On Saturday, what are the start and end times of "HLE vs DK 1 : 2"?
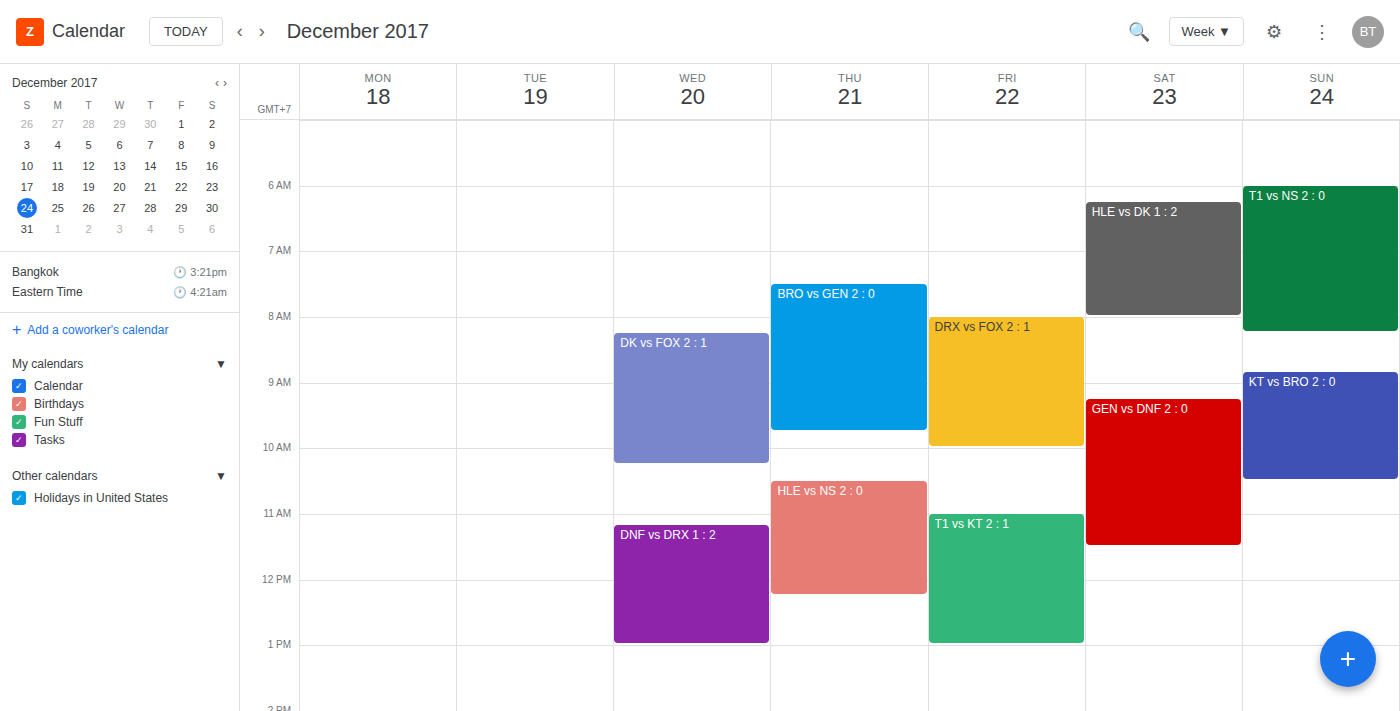
6:15 AM to 8:00 AM